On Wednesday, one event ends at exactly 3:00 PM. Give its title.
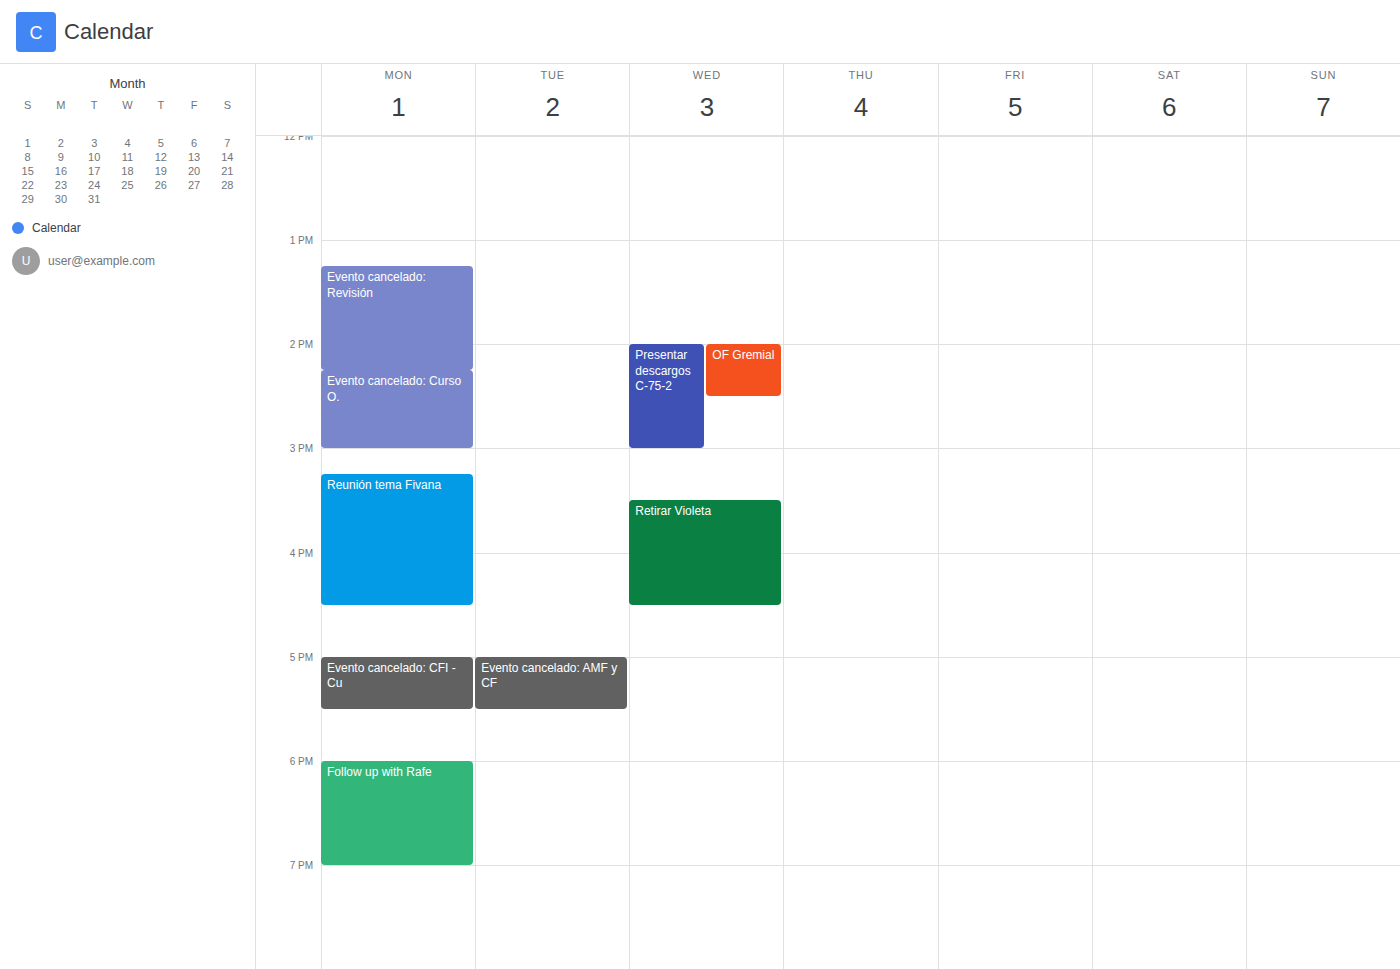
"Presentar descargos C-75-2"